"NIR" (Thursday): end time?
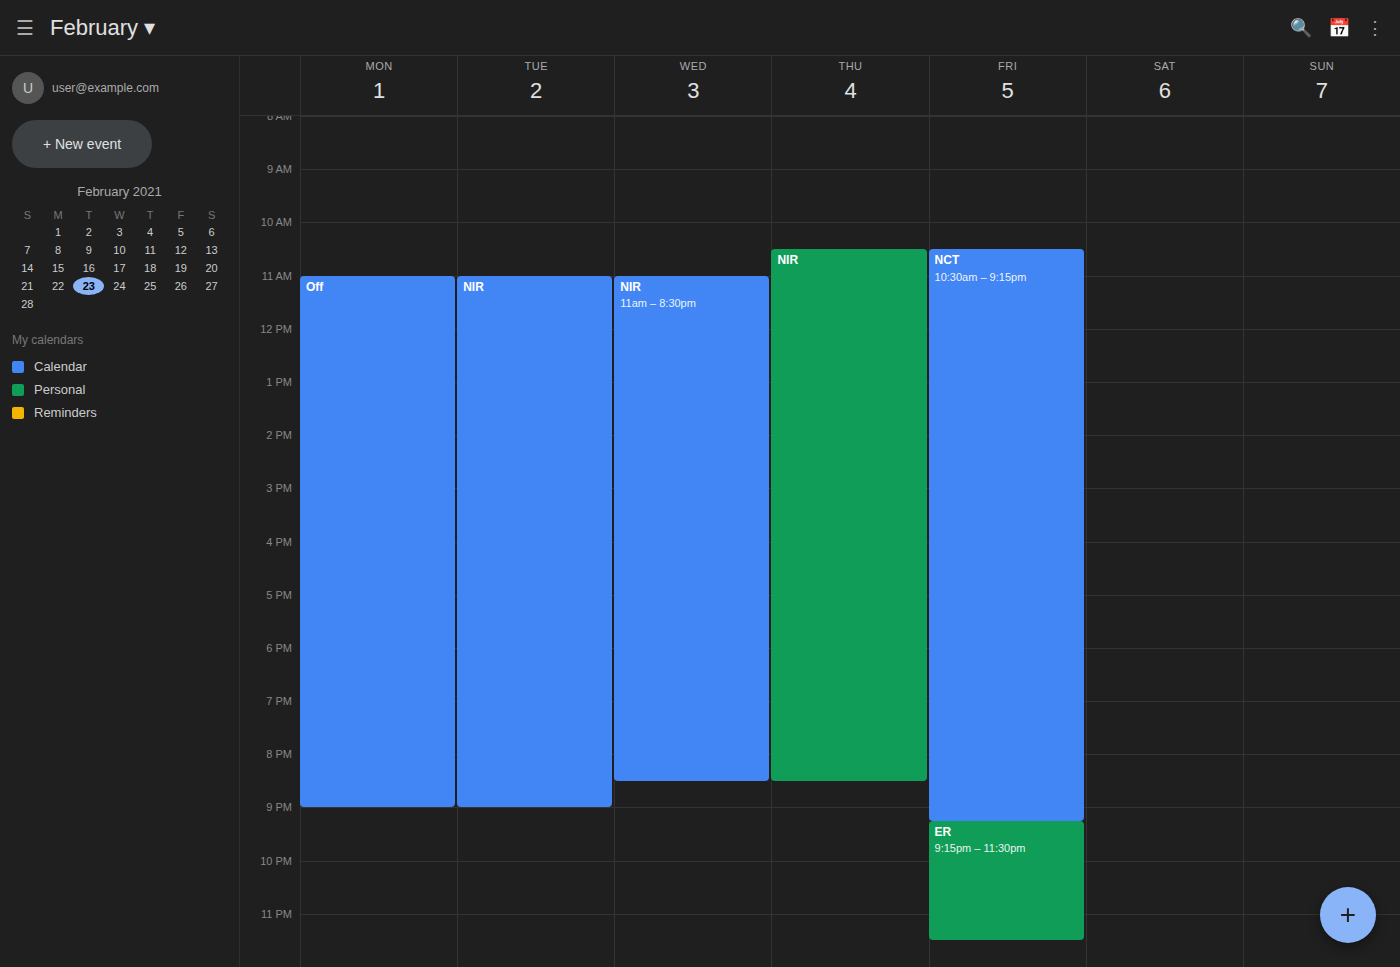
8:30 PM